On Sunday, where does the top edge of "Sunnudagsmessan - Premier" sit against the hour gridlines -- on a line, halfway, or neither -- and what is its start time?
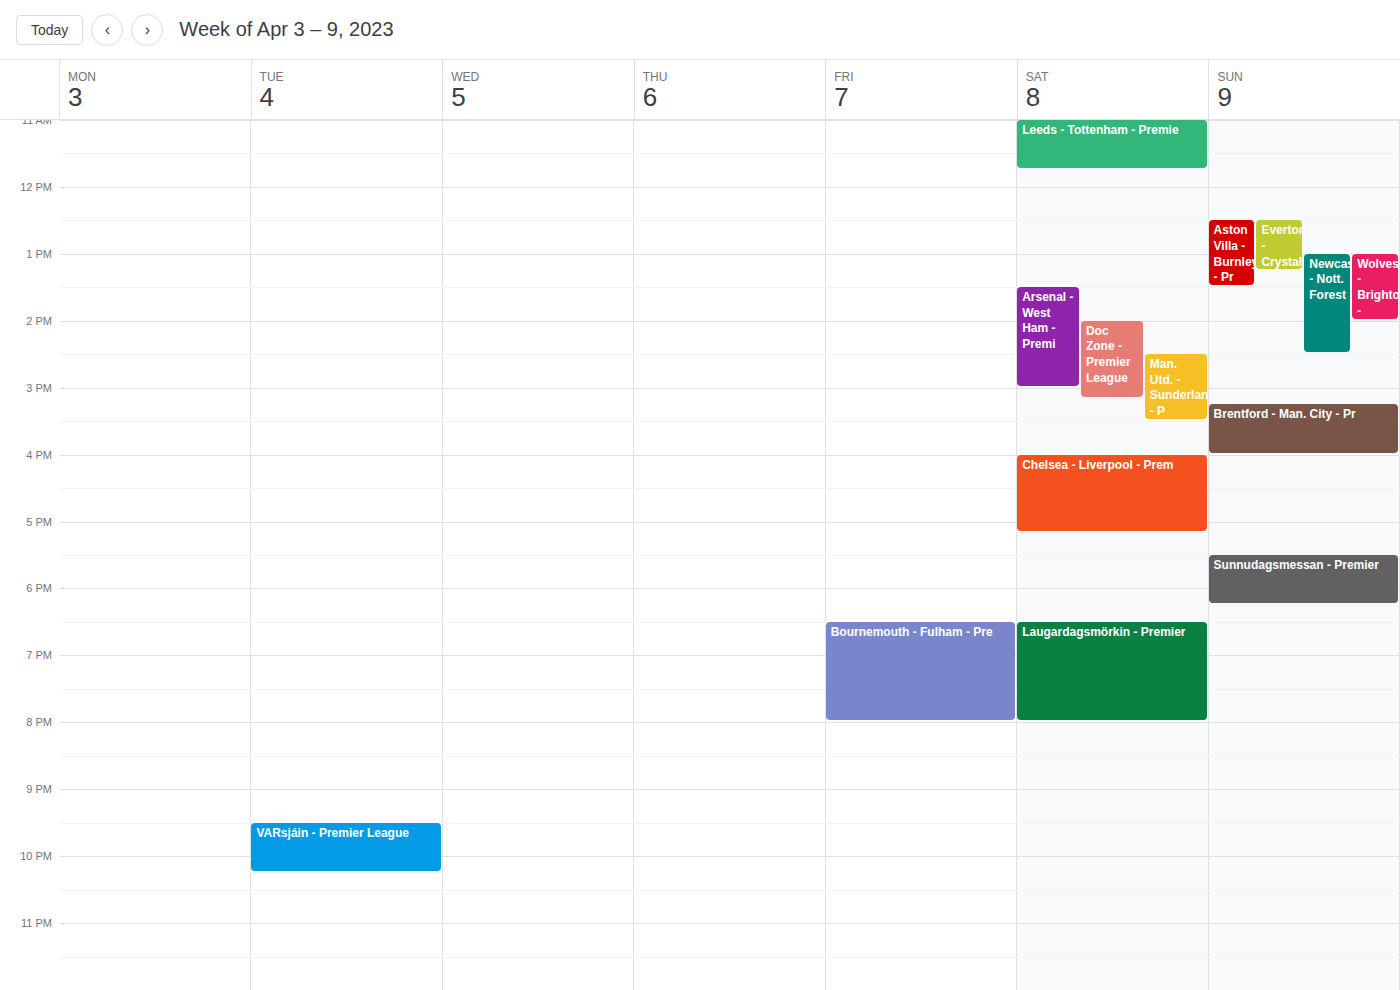
5:30 PM -- halfway between the 5 PM and 6 PM lines.